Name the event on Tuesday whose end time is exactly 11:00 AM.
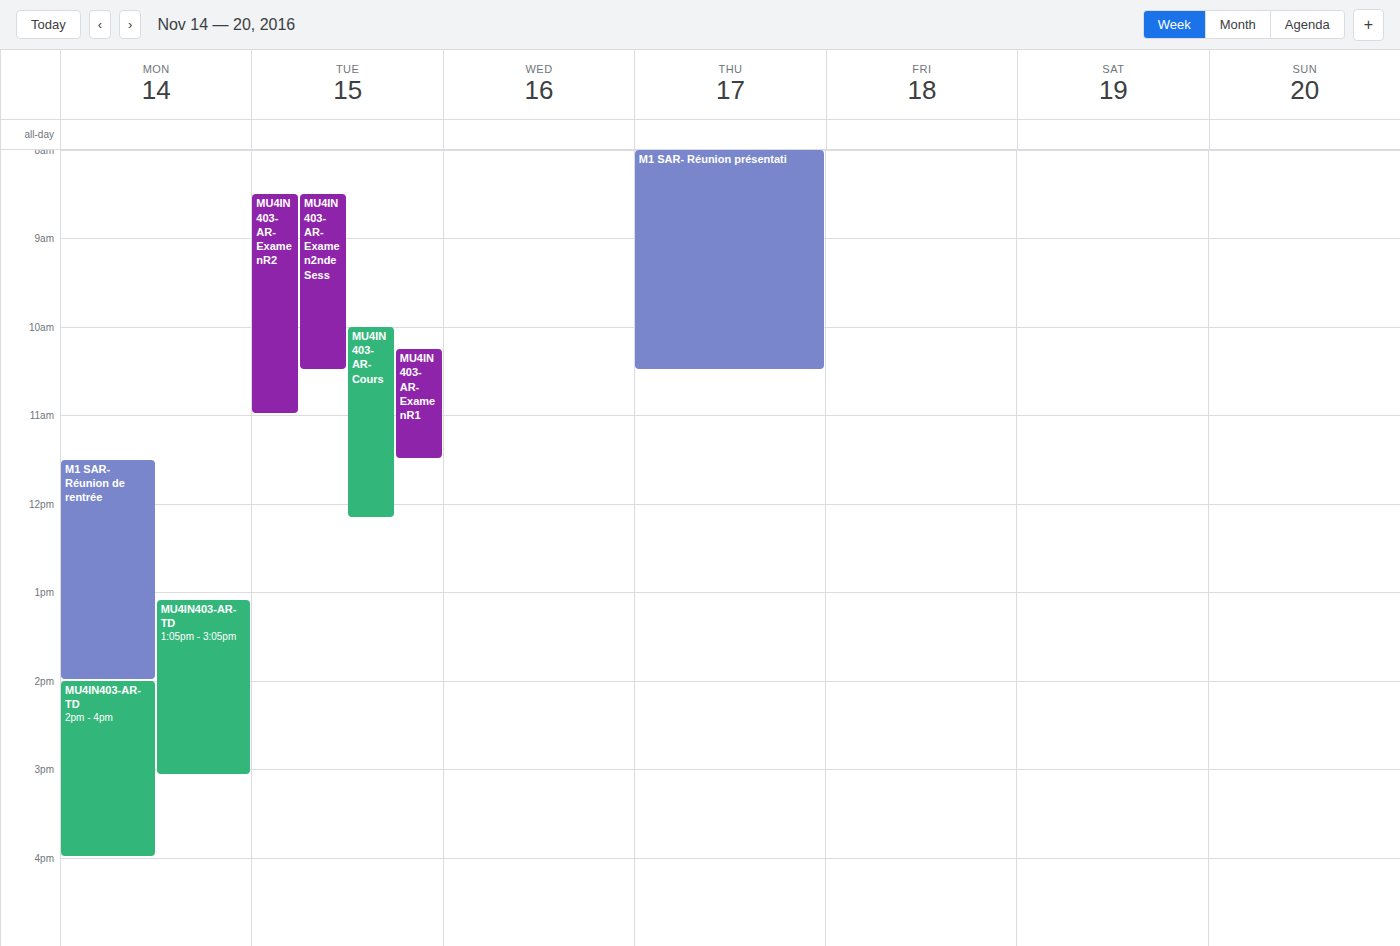
"MU4IN403-AR-ExamenR2"